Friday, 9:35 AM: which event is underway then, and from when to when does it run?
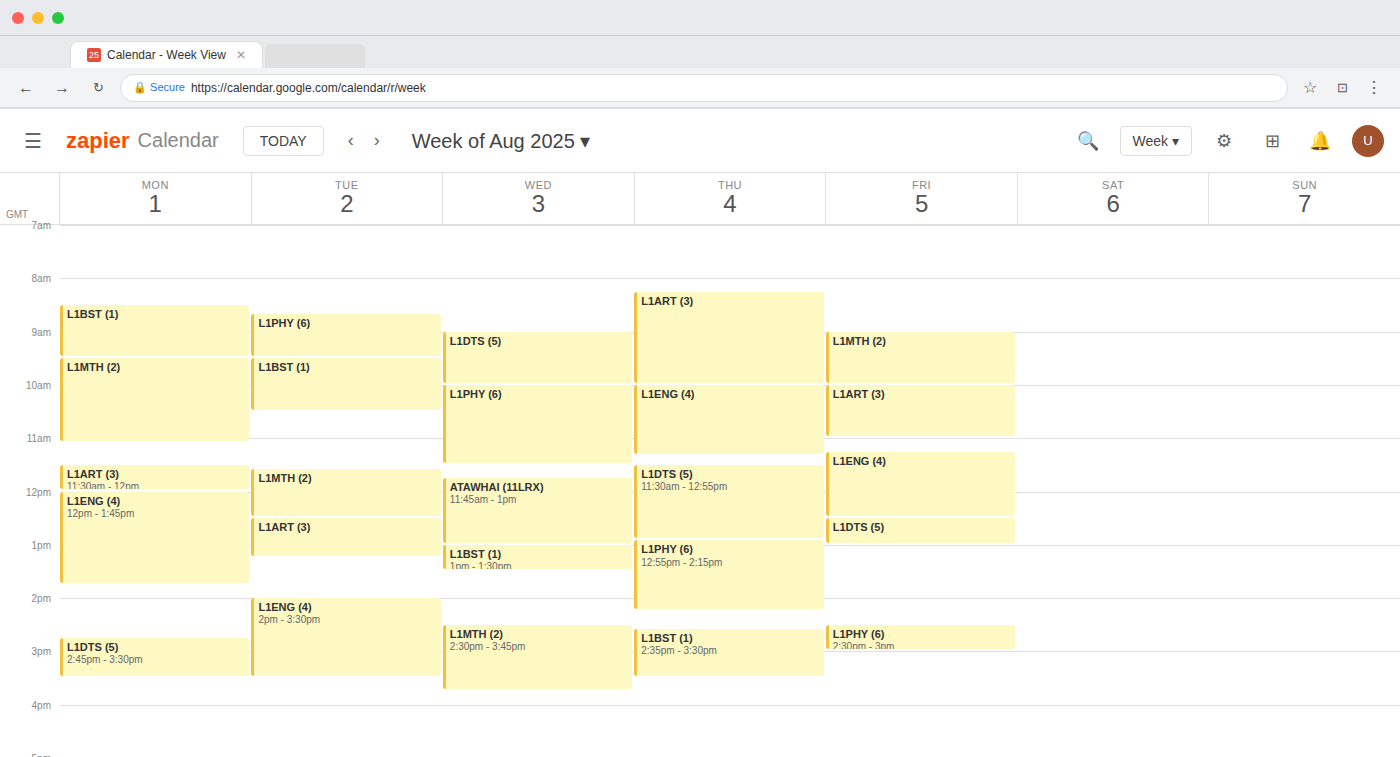
"L1MTH (2)", 9:00 AM to 10:00 AM